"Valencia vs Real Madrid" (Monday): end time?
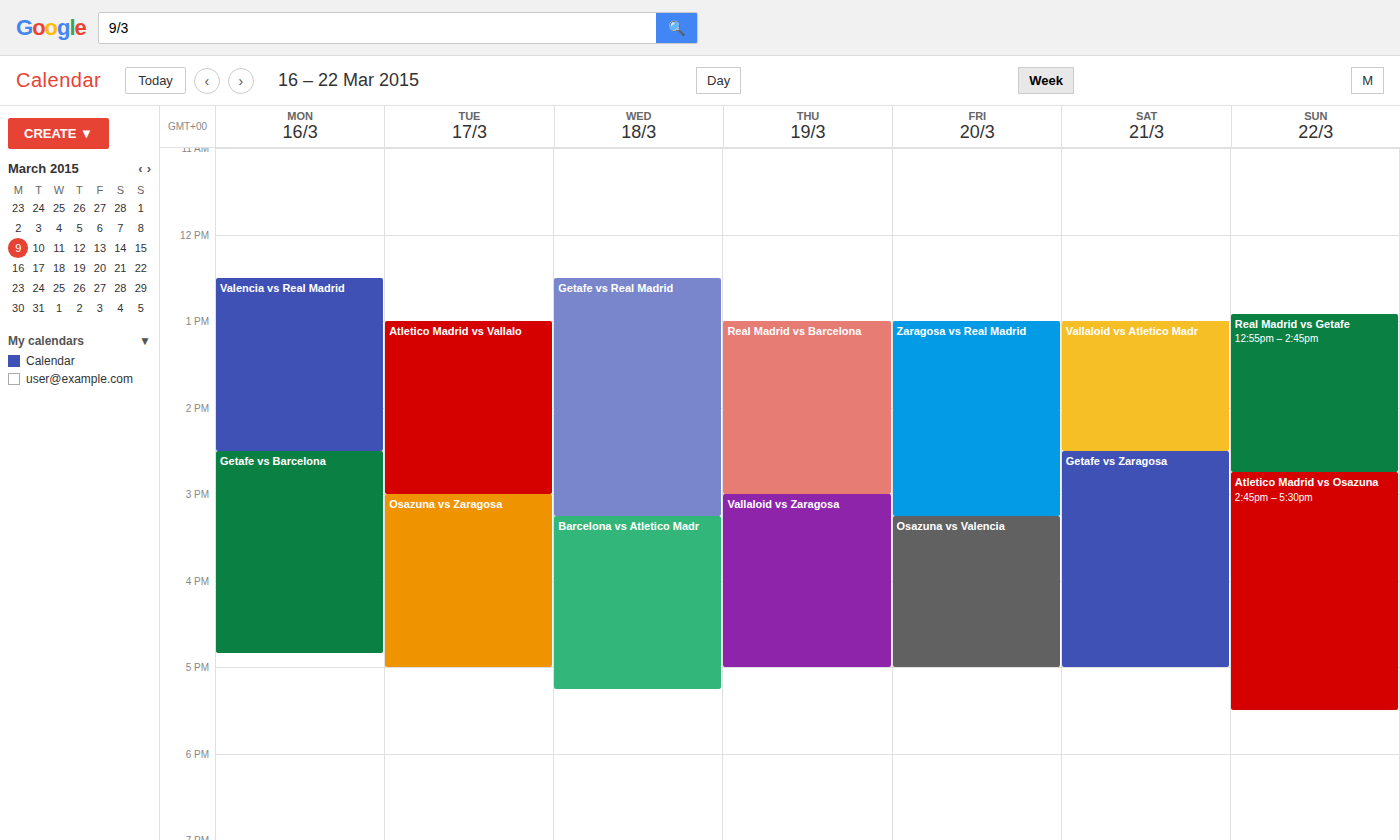
2:30 PM